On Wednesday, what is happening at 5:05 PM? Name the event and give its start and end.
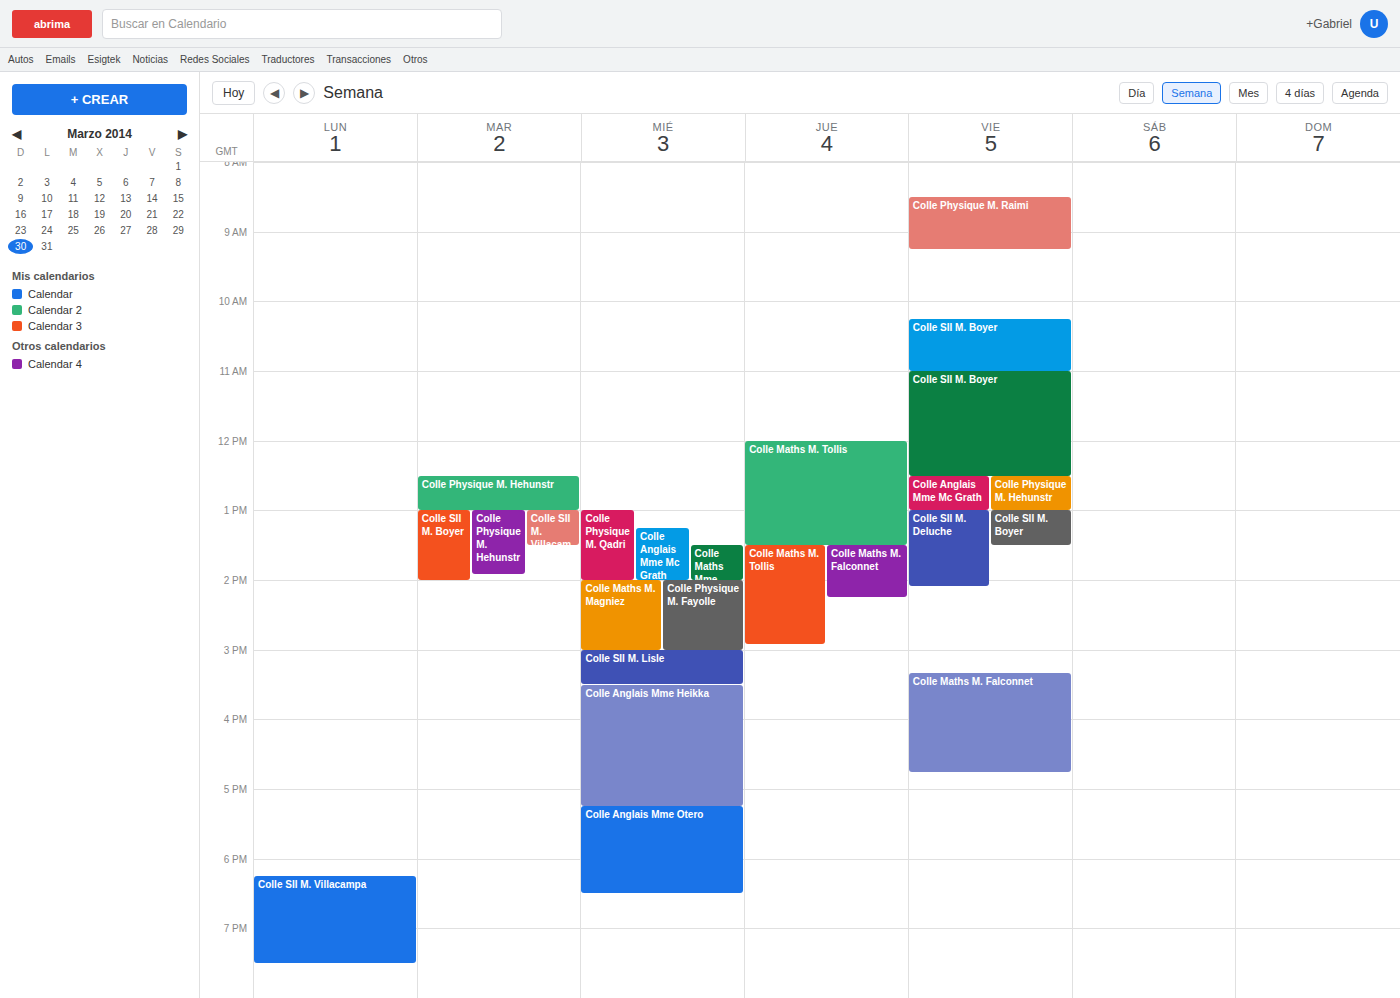
"Colle Anglais Mme Heikka", 3:30 PM to 5:15 PM